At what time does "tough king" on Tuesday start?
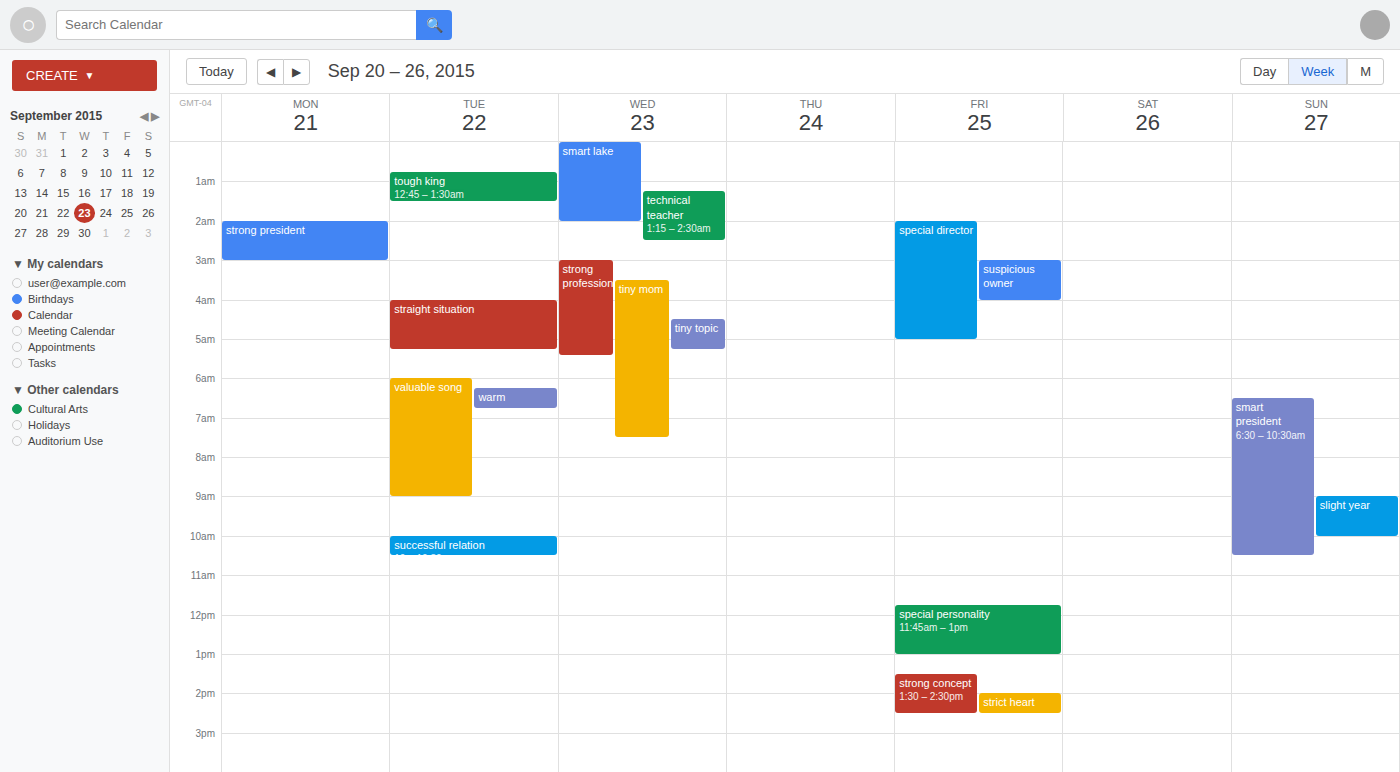
12:45 AM